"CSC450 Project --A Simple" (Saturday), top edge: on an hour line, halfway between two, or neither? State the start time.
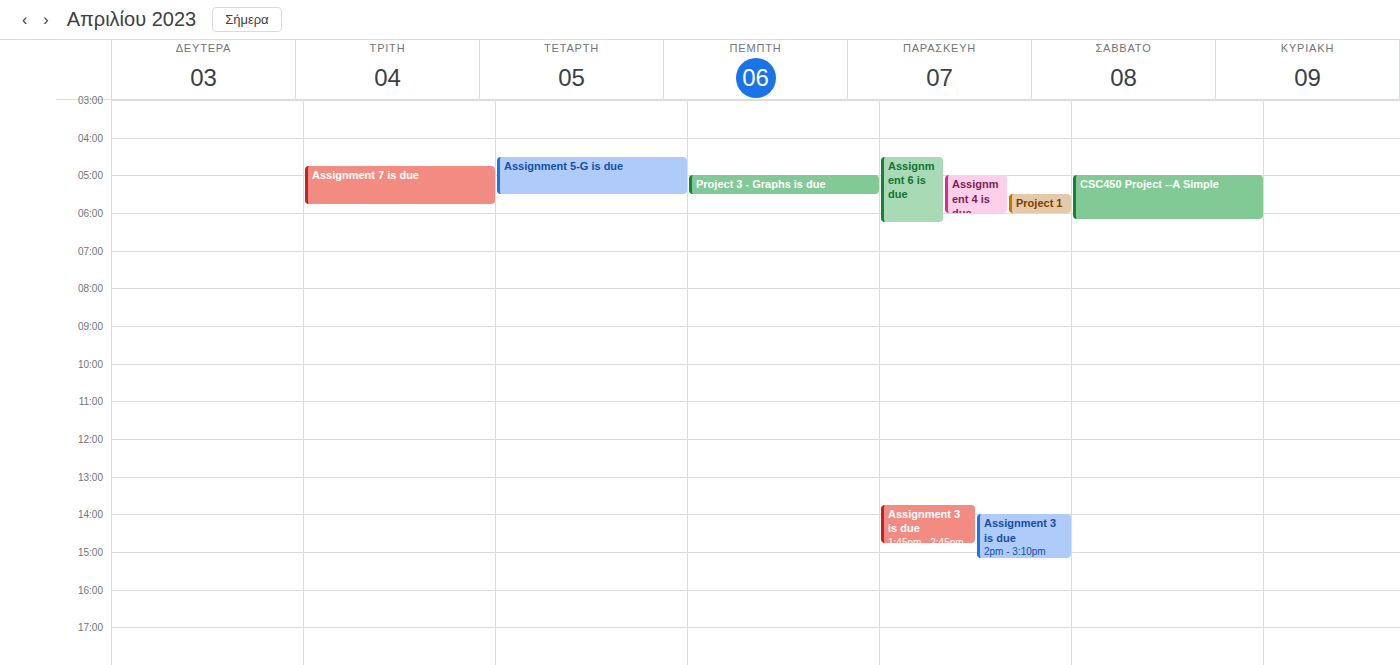
5:00 AM -- exactly on the 5 AM line.